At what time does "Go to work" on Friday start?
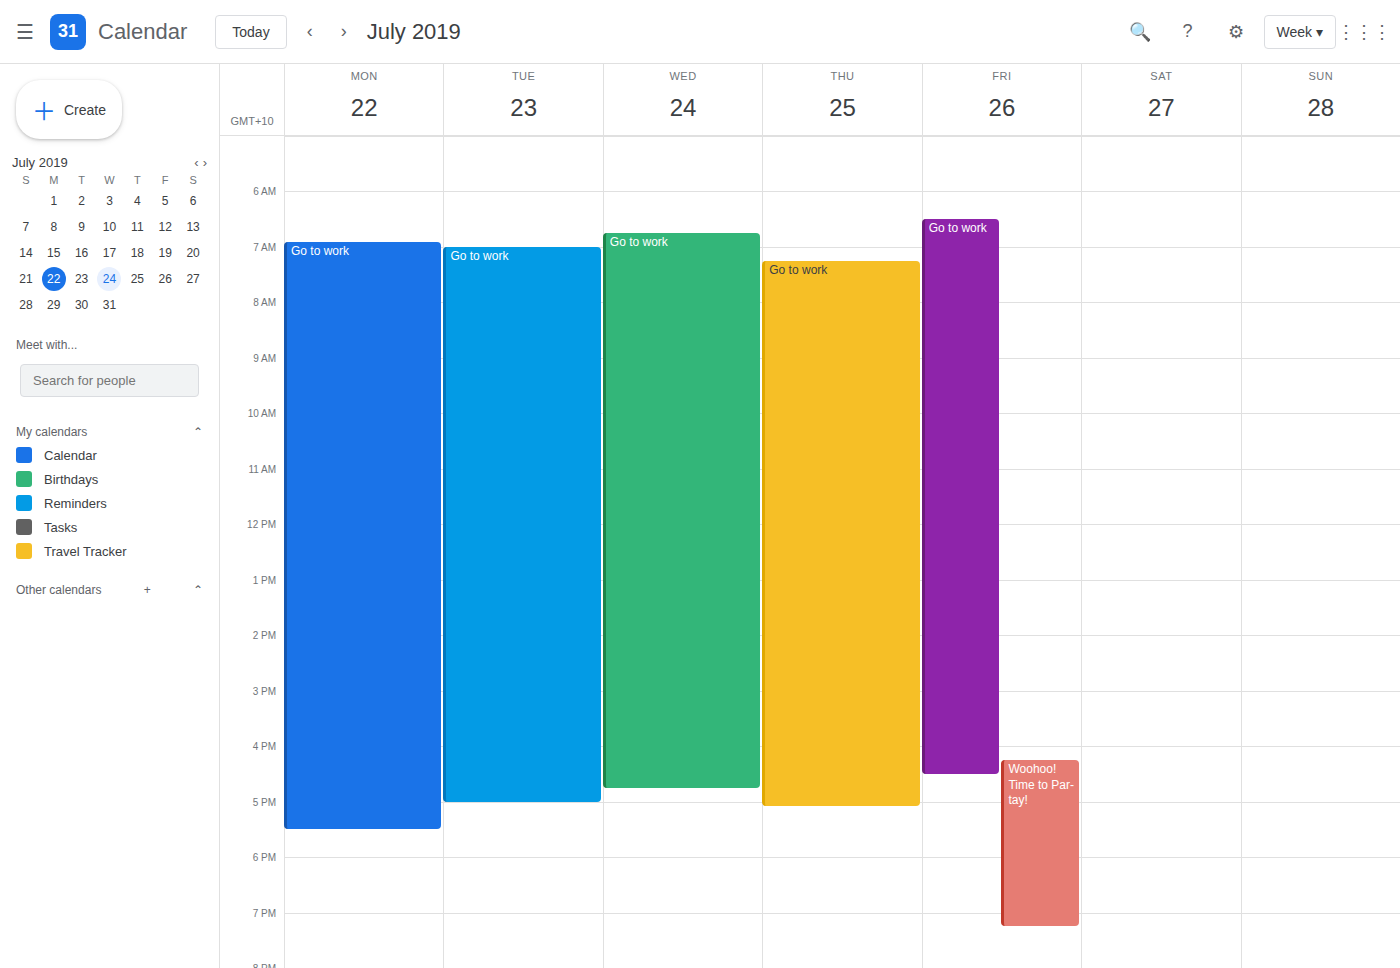
6:30 AM